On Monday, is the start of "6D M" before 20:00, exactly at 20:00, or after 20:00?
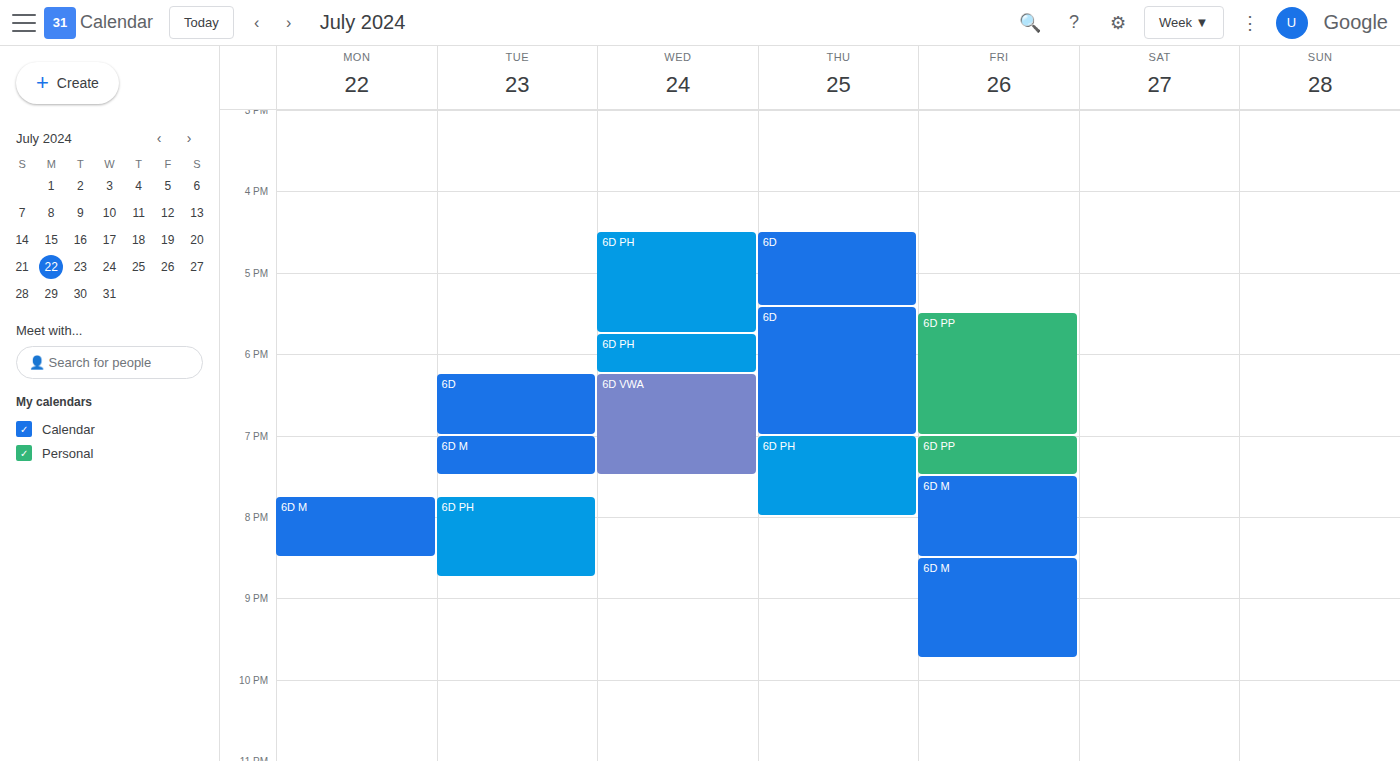
19:45 -- before 20:00, 15 minutes above the 20:00 line.